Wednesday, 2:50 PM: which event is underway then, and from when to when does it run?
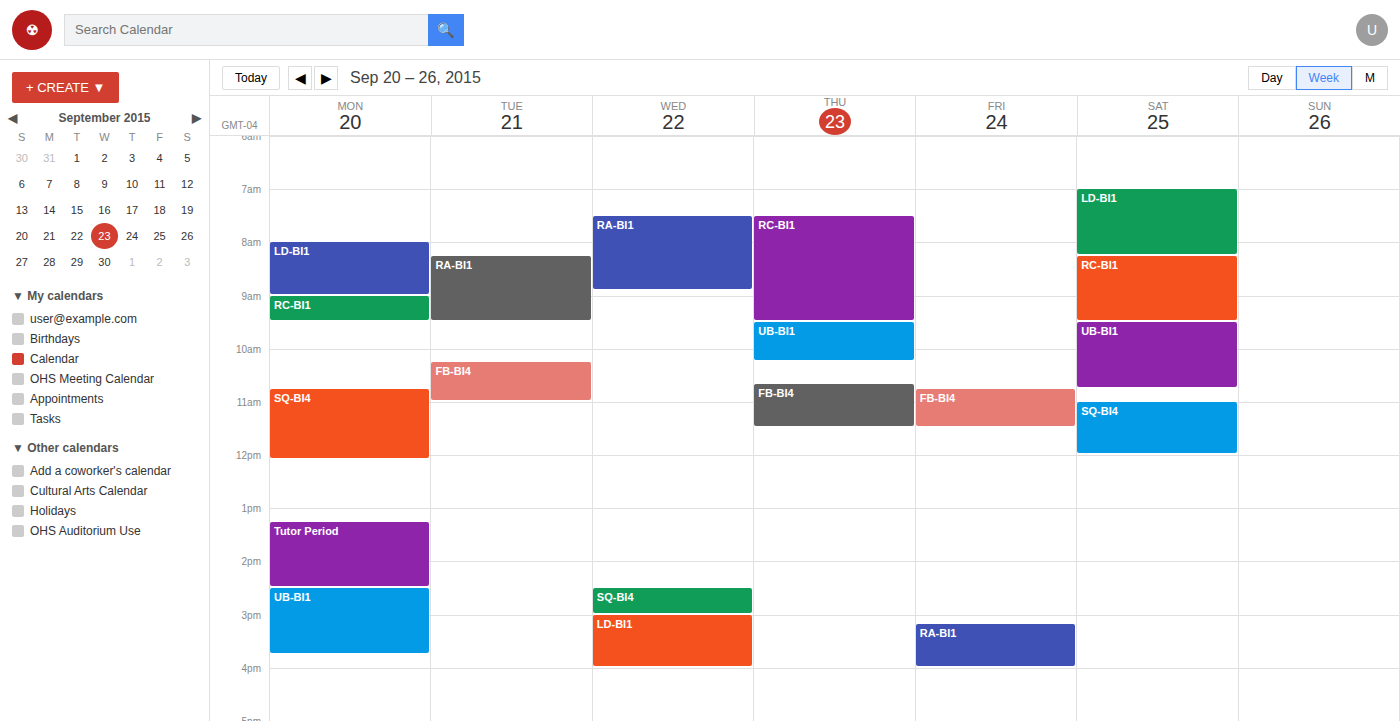
"SQ-BI4", 2:30 PM to 3:00 PM